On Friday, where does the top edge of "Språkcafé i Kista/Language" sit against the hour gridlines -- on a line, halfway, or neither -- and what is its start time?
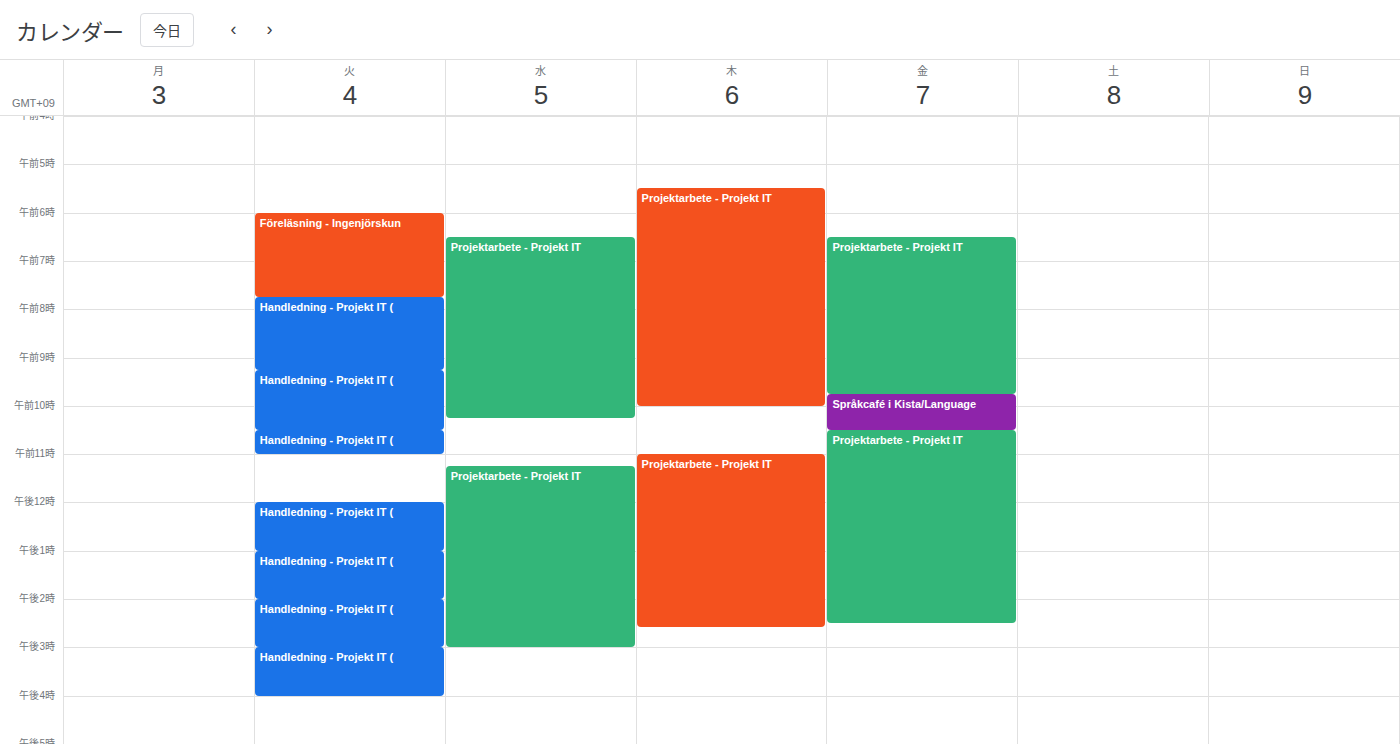
09:45 -- neither: three quarters of the way from the 09:00 line to the 10:00 line.